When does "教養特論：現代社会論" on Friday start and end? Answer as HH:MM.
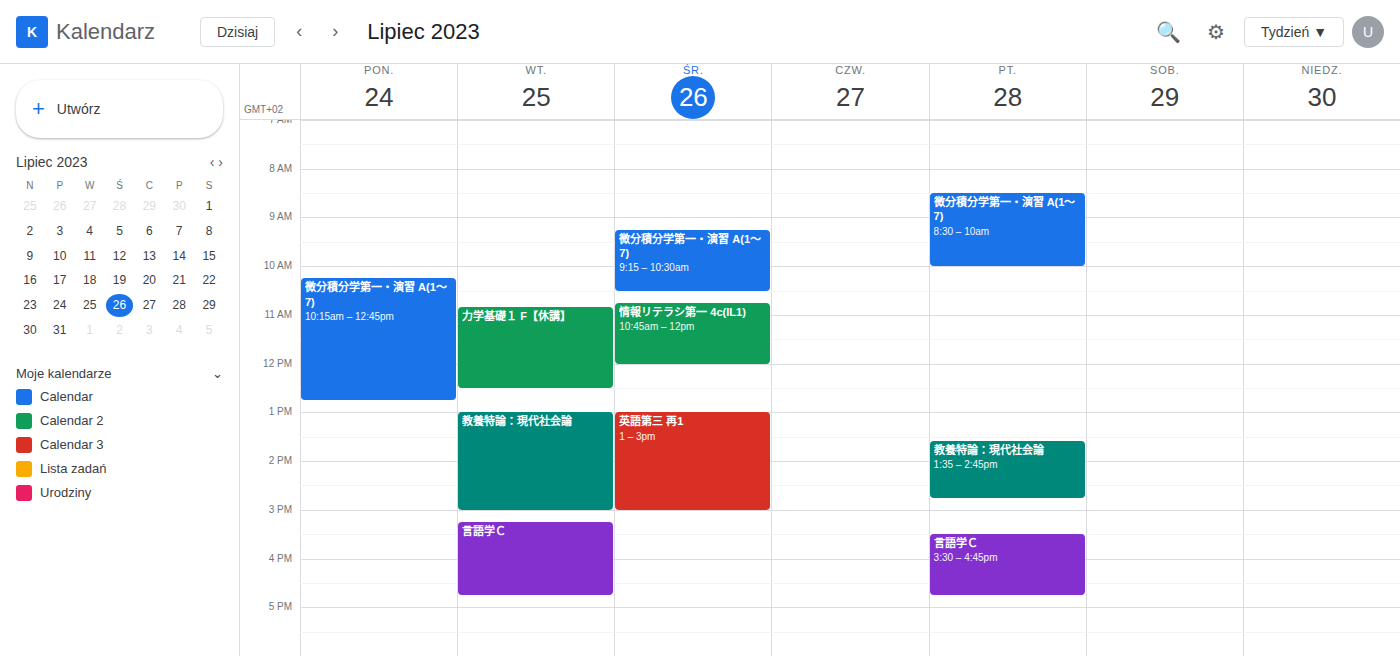
13:35 to 14:45